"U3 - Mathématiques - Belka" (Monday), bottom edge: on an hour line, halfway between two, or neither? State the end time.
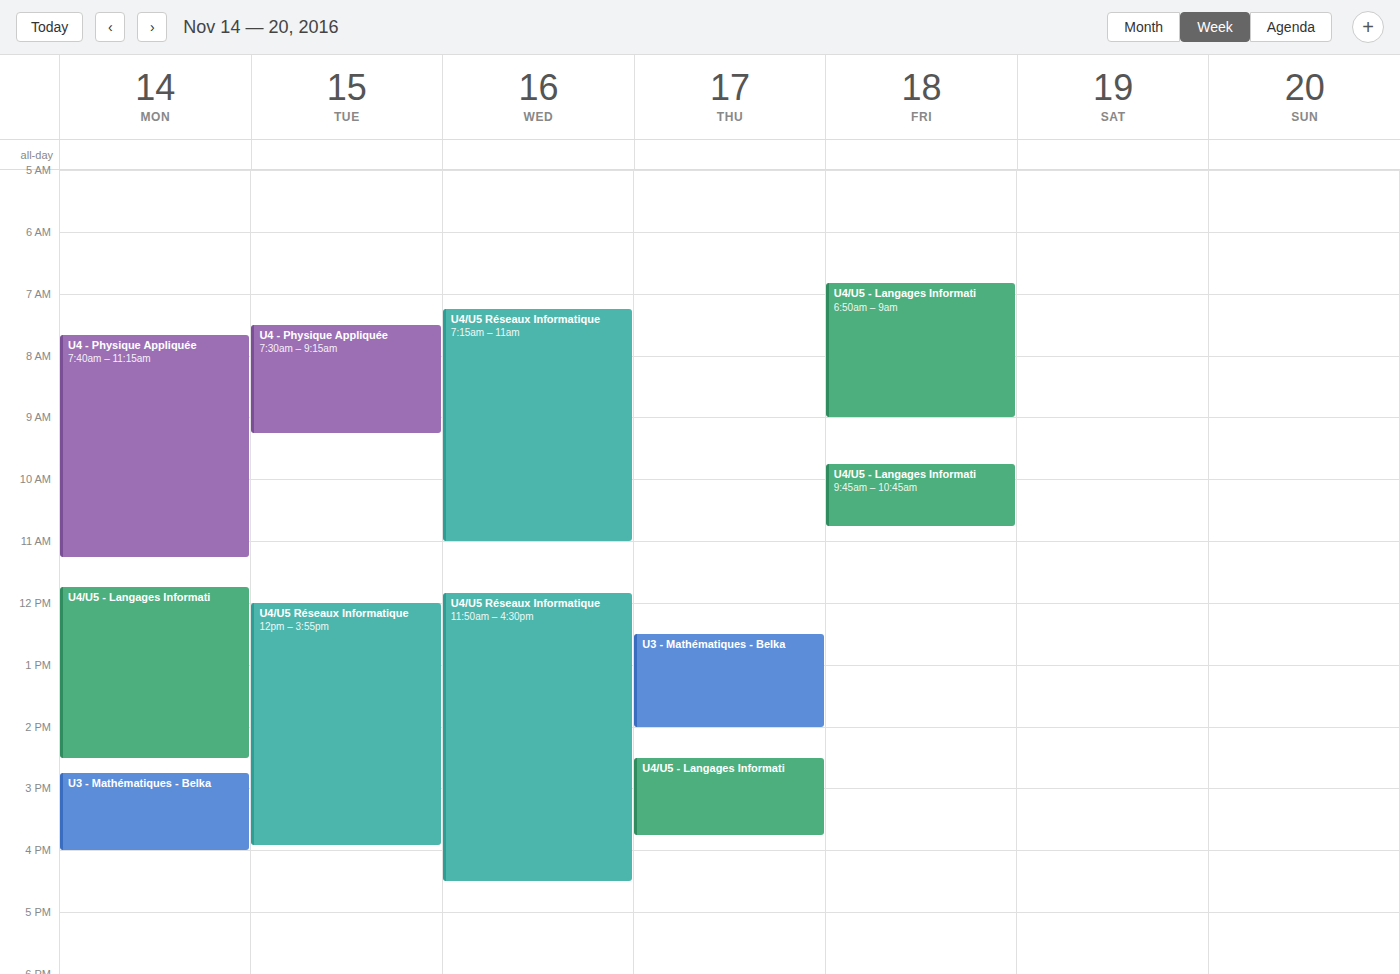
16:00 -- exactly on the 16:00 line.